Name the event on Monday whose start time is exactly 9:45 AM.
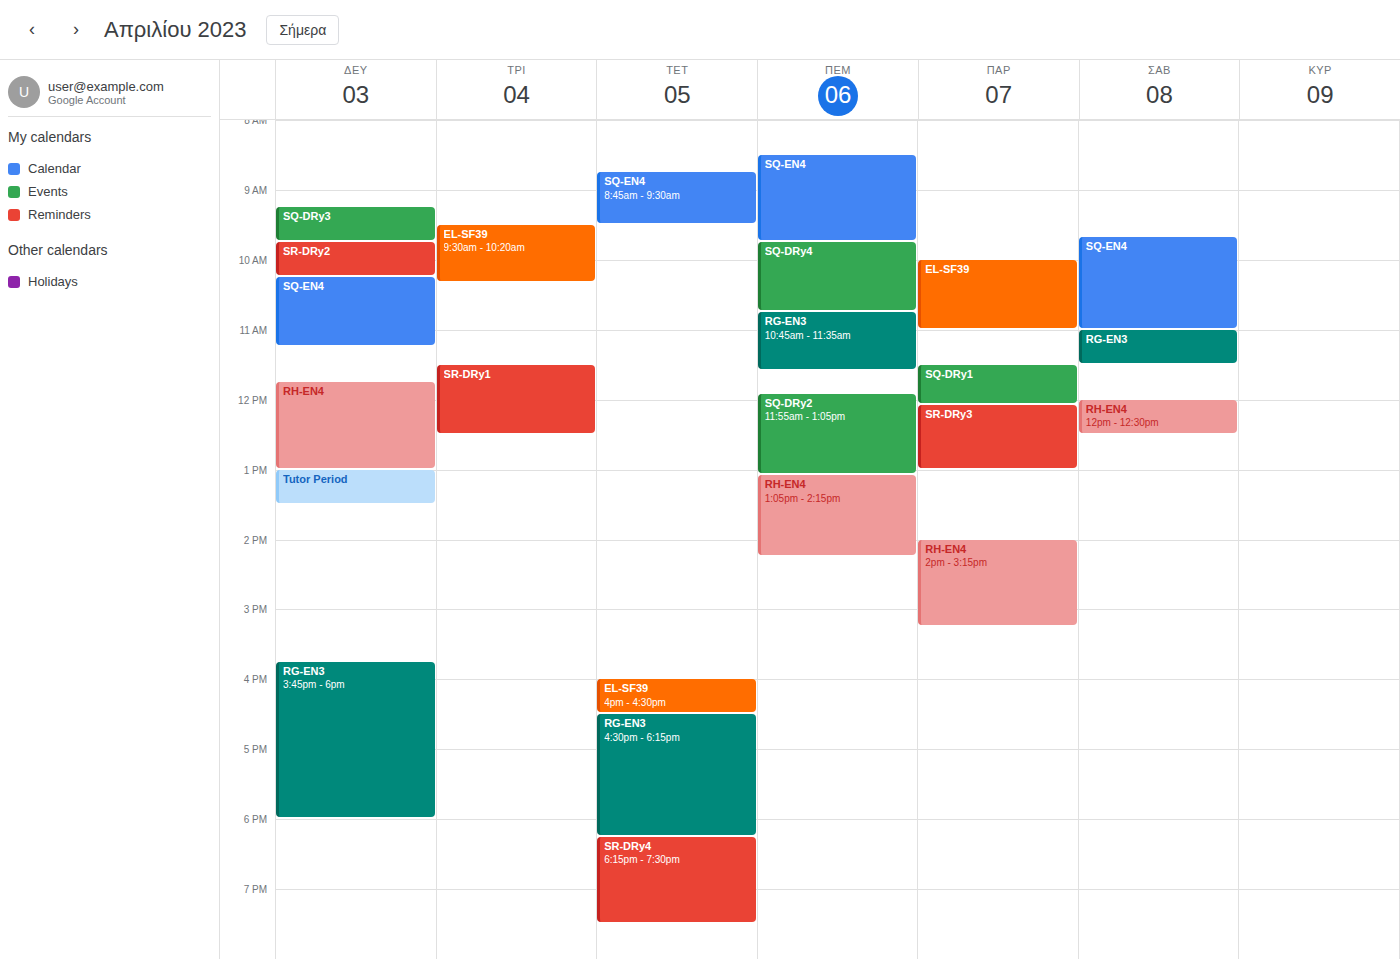
"SR-DRy2"